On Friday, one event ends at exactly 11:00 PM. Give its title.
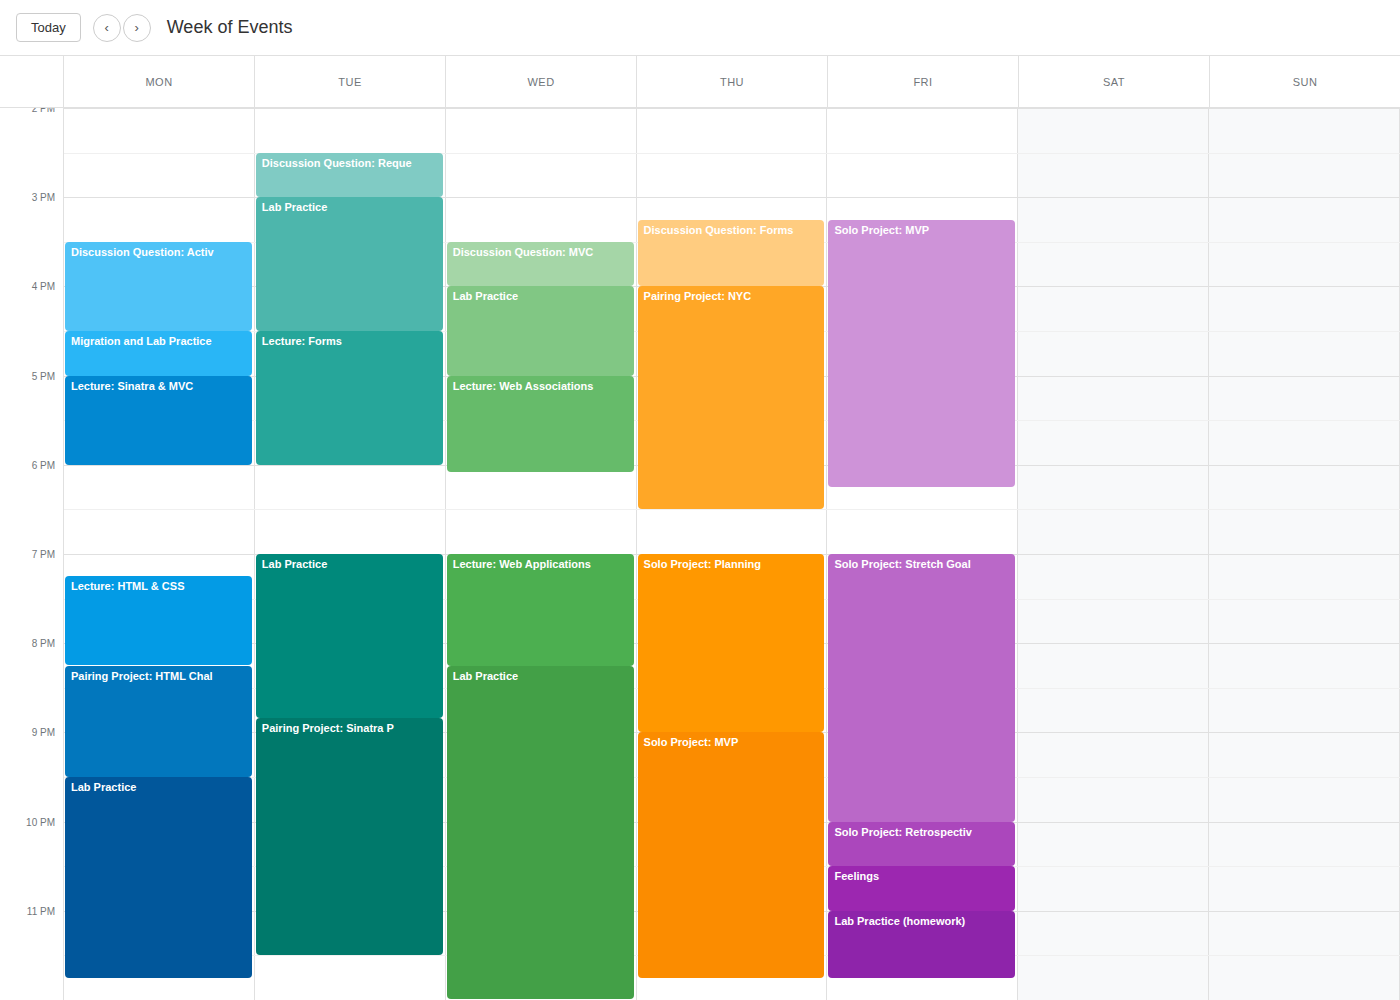
"Feelings"